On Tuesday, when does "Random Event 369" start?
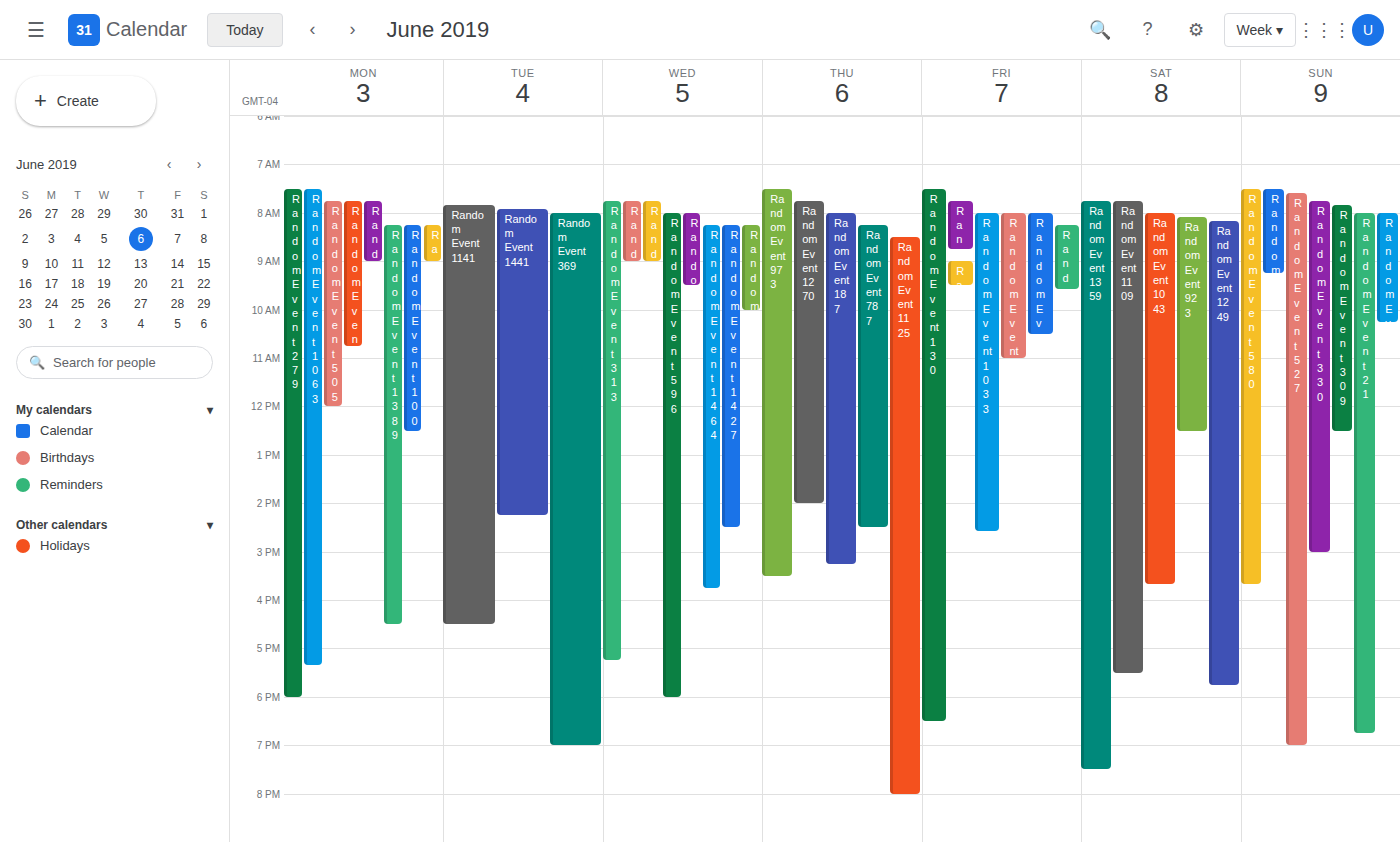
8:00 AM